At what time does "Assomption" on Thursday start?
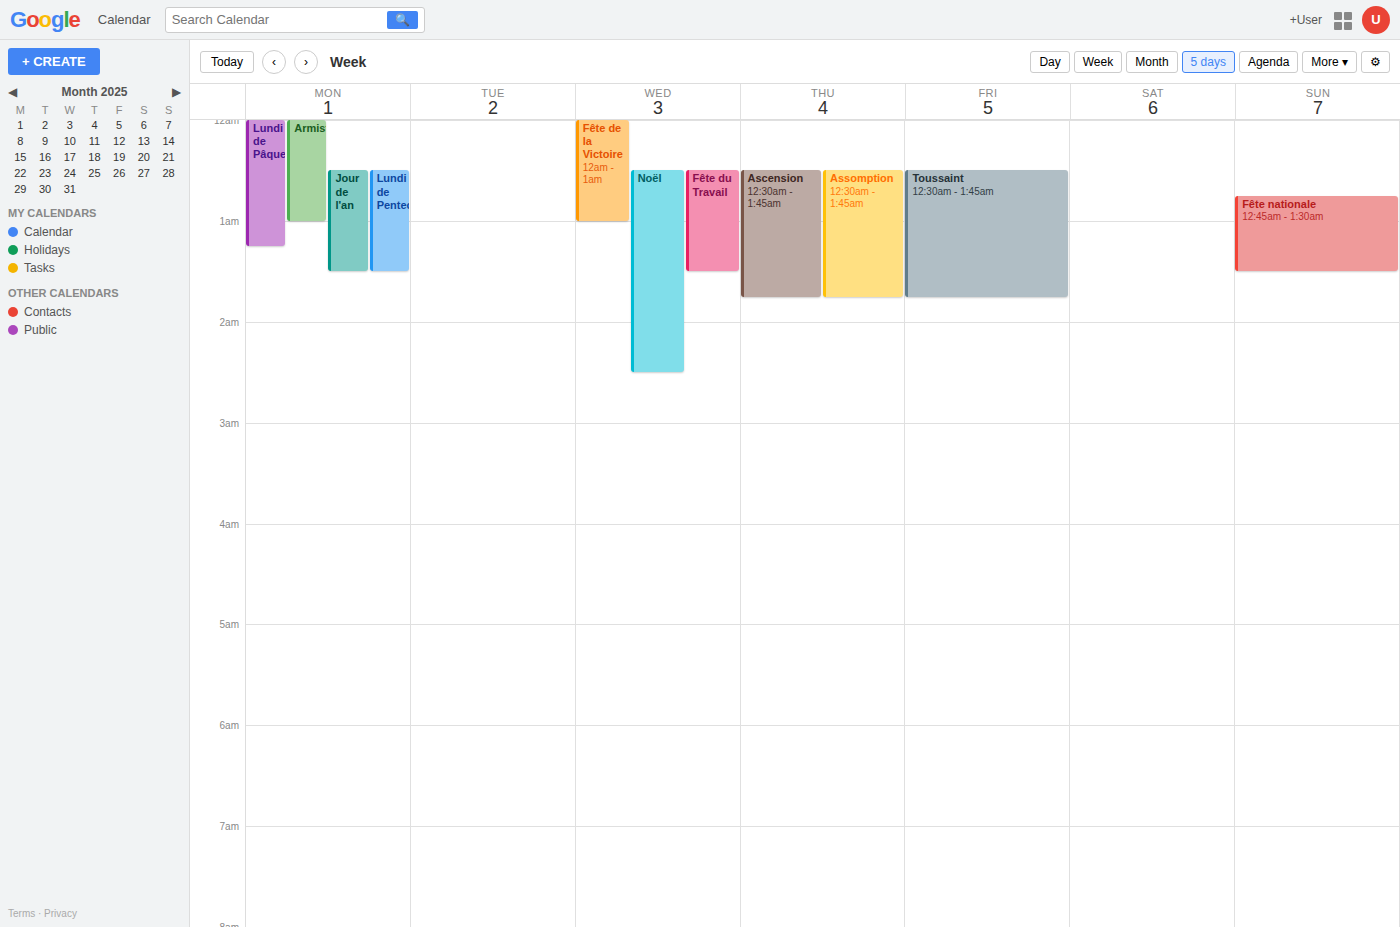
12:30 AM